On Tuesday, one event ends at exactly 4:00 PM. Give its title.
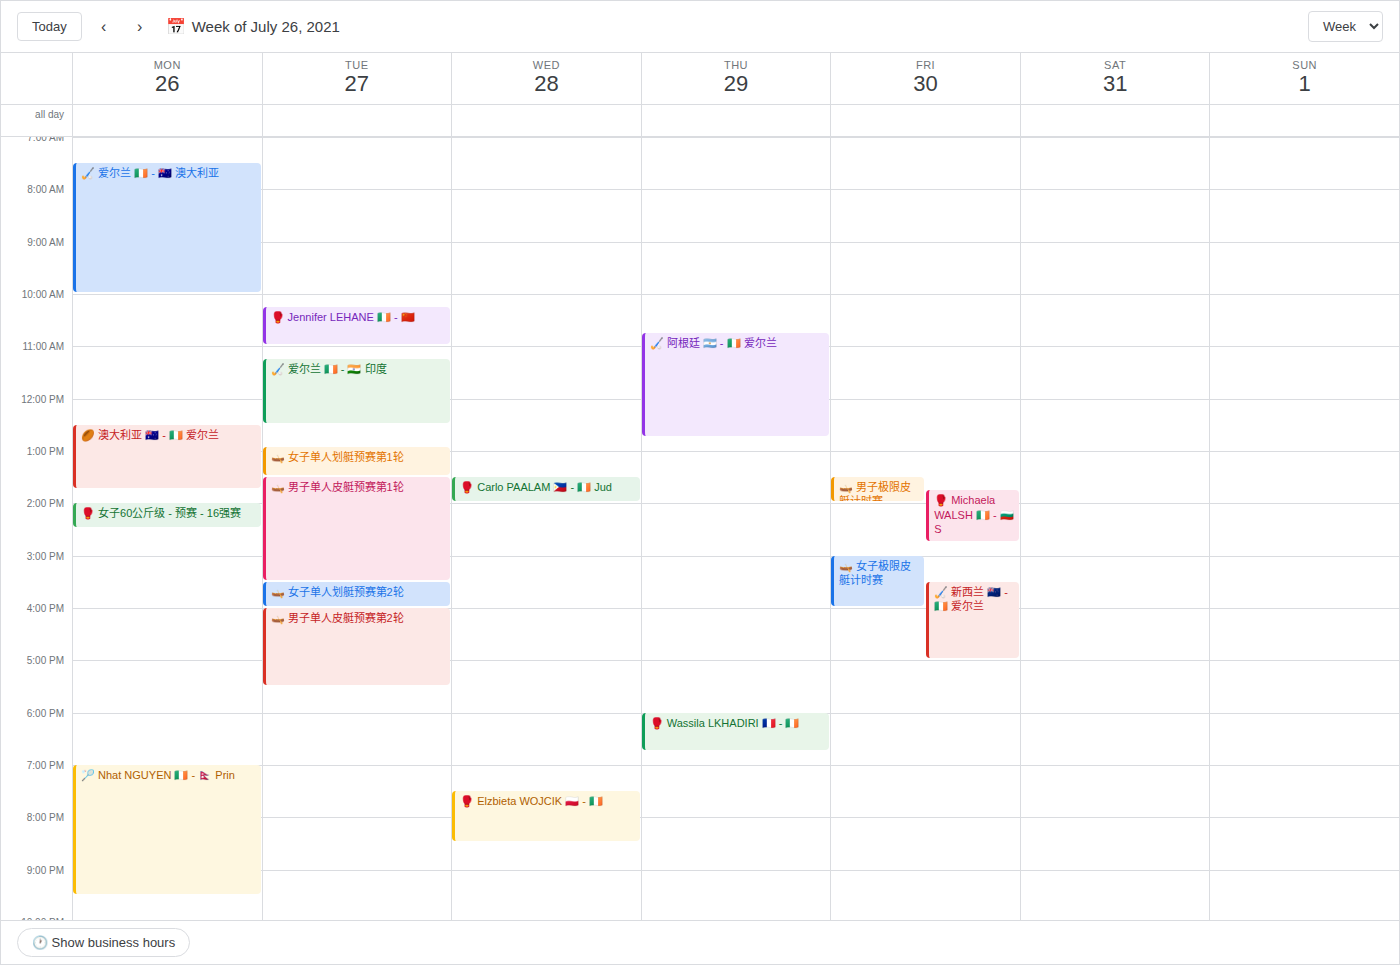
"🛶 女子单人划艇预赛第2轮"